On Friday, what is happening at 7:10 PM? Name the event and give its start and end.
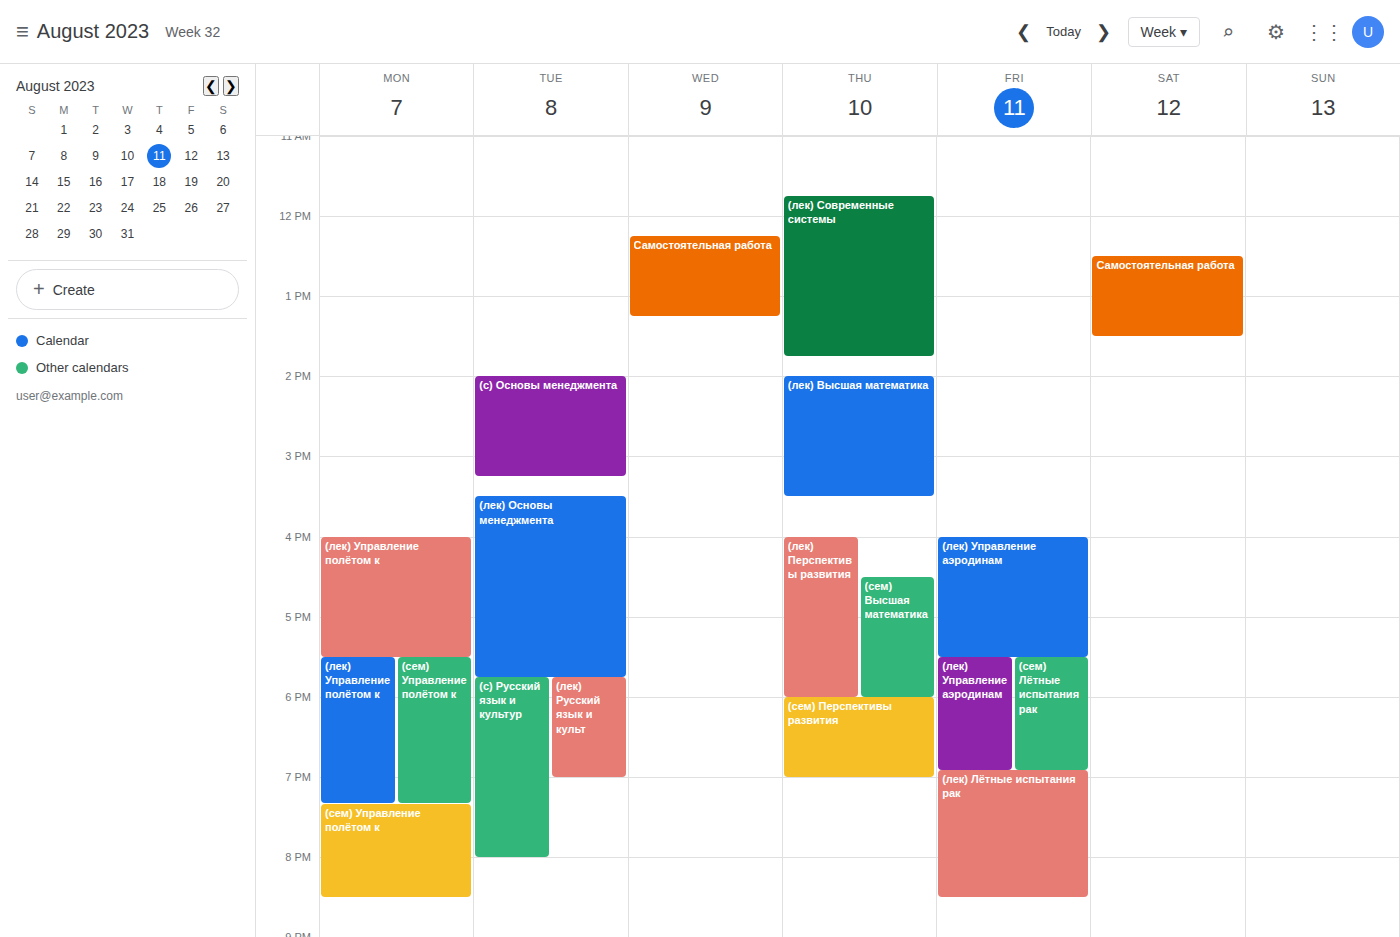
"(лек) Лётные испытания рак", 6:55 PM to 8:30 PM